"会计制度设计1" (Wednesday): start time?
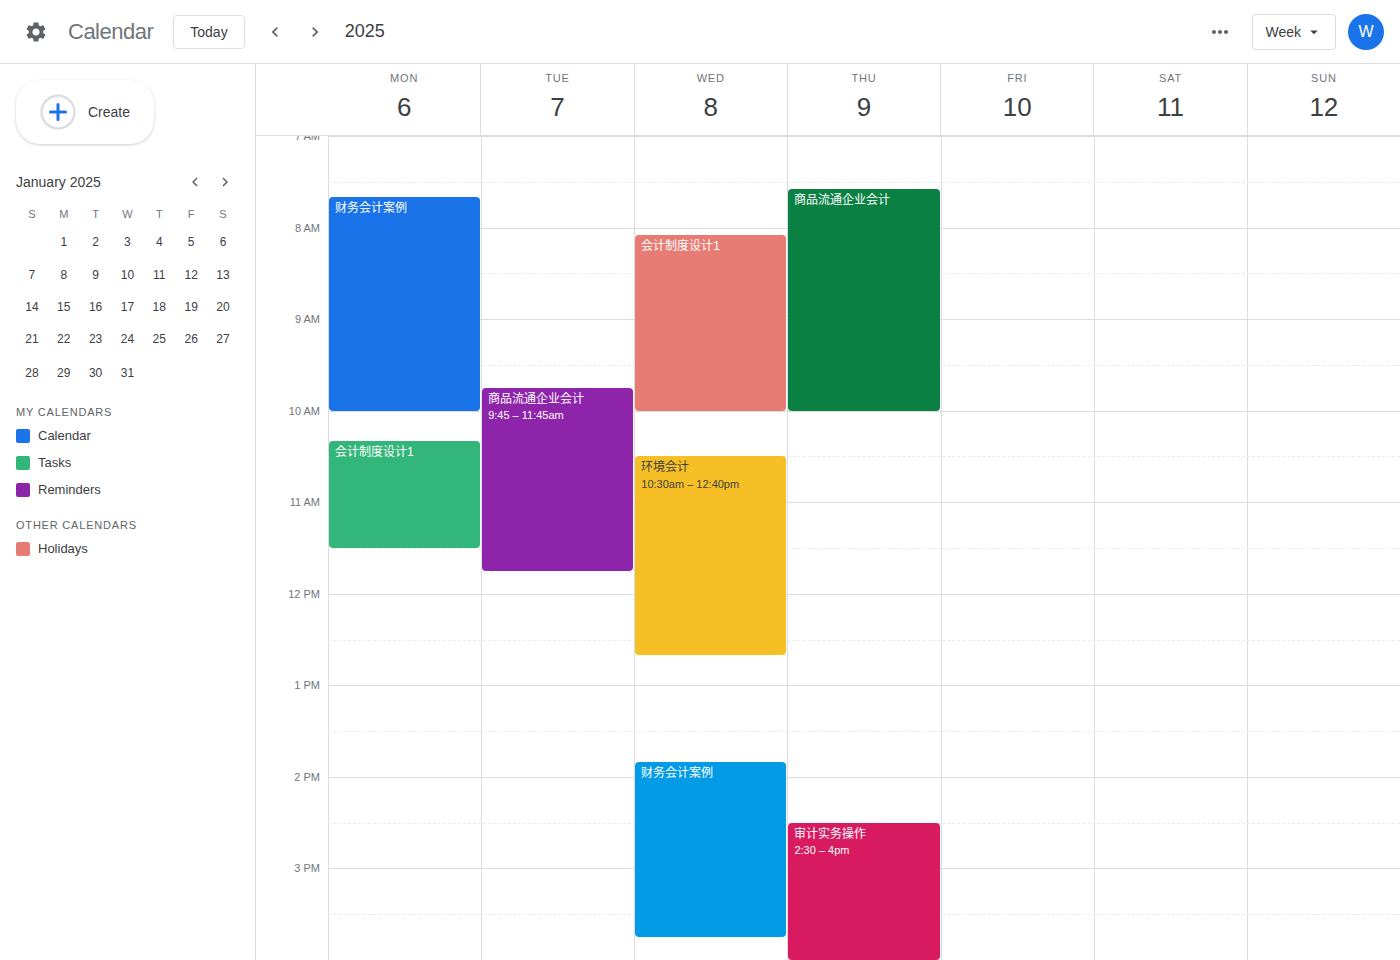
08:05